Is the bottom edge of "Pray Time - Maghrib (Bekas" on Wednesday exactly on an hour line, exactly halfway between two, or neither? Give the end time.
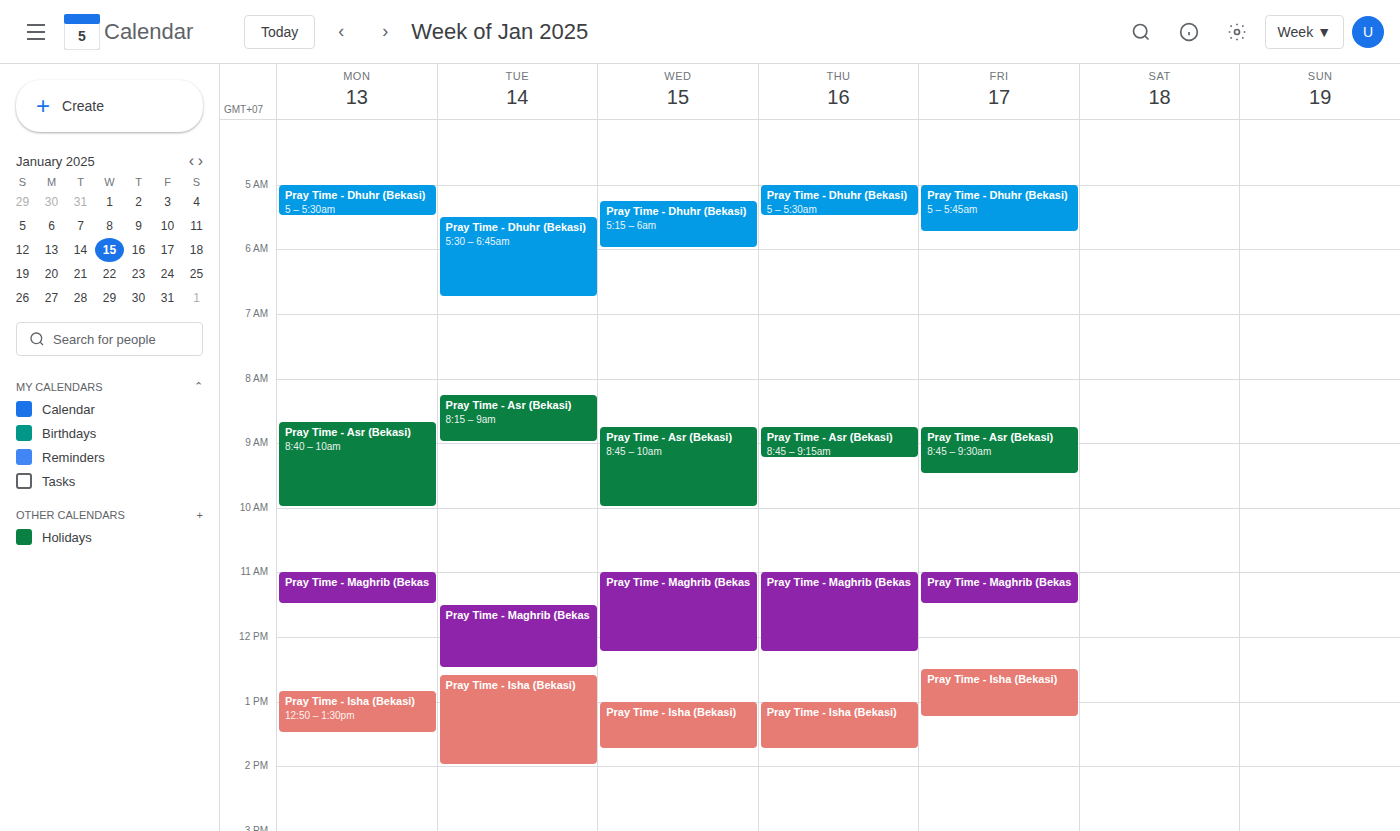
12:15 PM -- neither: a quarter of the way from the 12 PM line to the 1 PM line.